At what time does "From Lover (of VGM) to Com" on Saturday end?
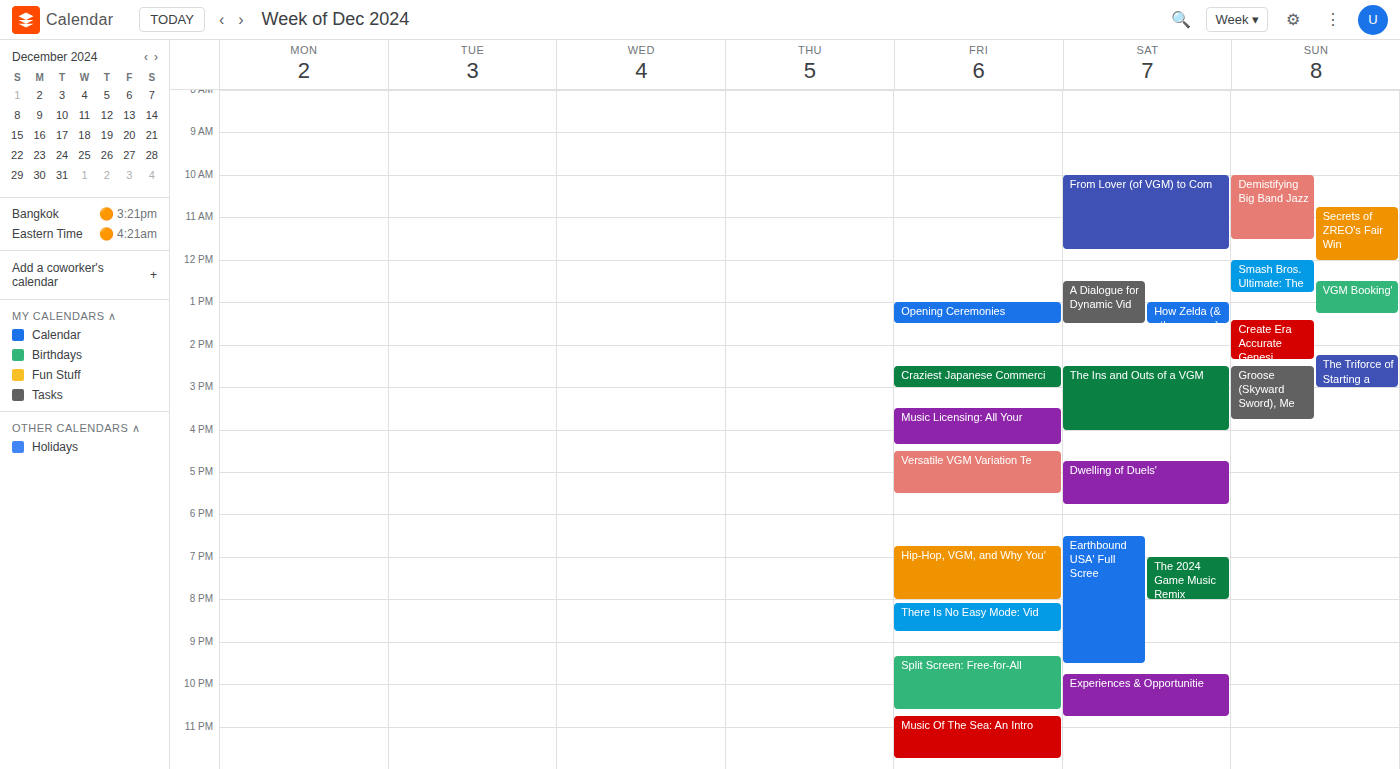
11:45 AM